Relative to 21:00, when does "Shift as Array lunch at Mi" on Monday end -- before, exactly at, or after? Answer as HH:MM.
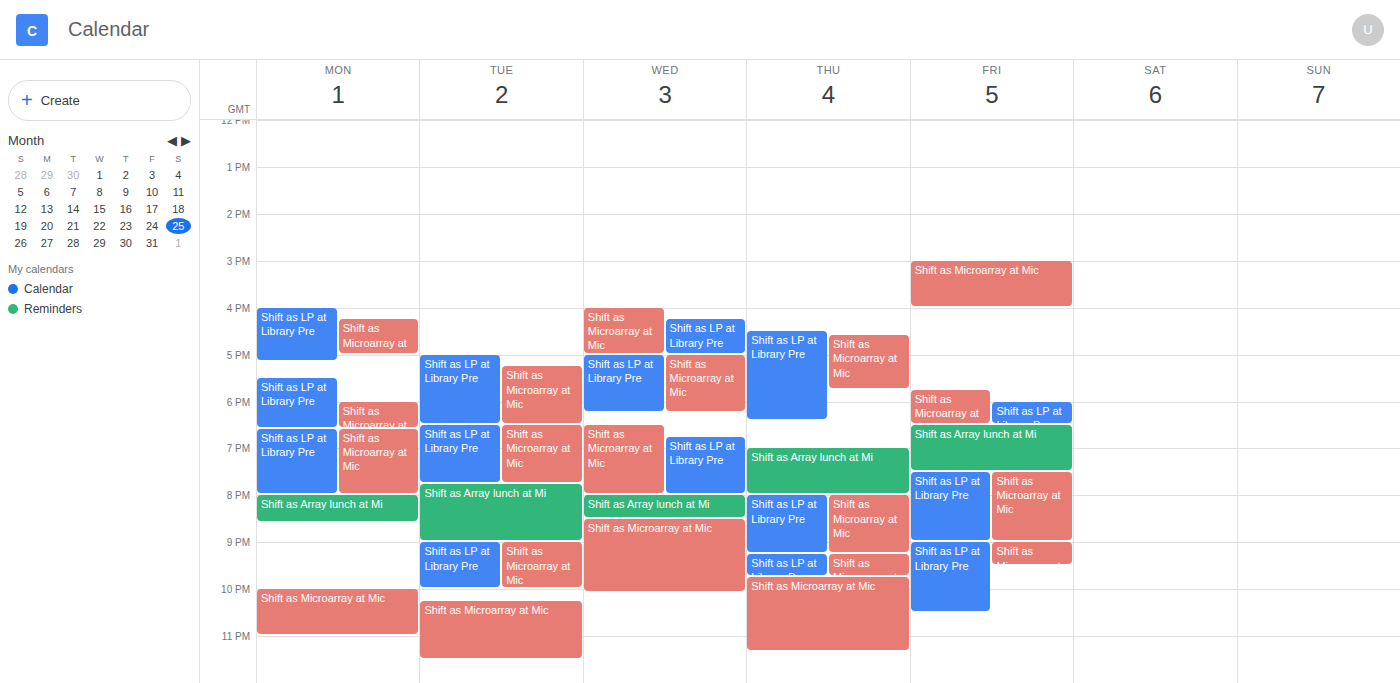
20:35 -- before 21:00, 25 minutes above the 21:00 line.